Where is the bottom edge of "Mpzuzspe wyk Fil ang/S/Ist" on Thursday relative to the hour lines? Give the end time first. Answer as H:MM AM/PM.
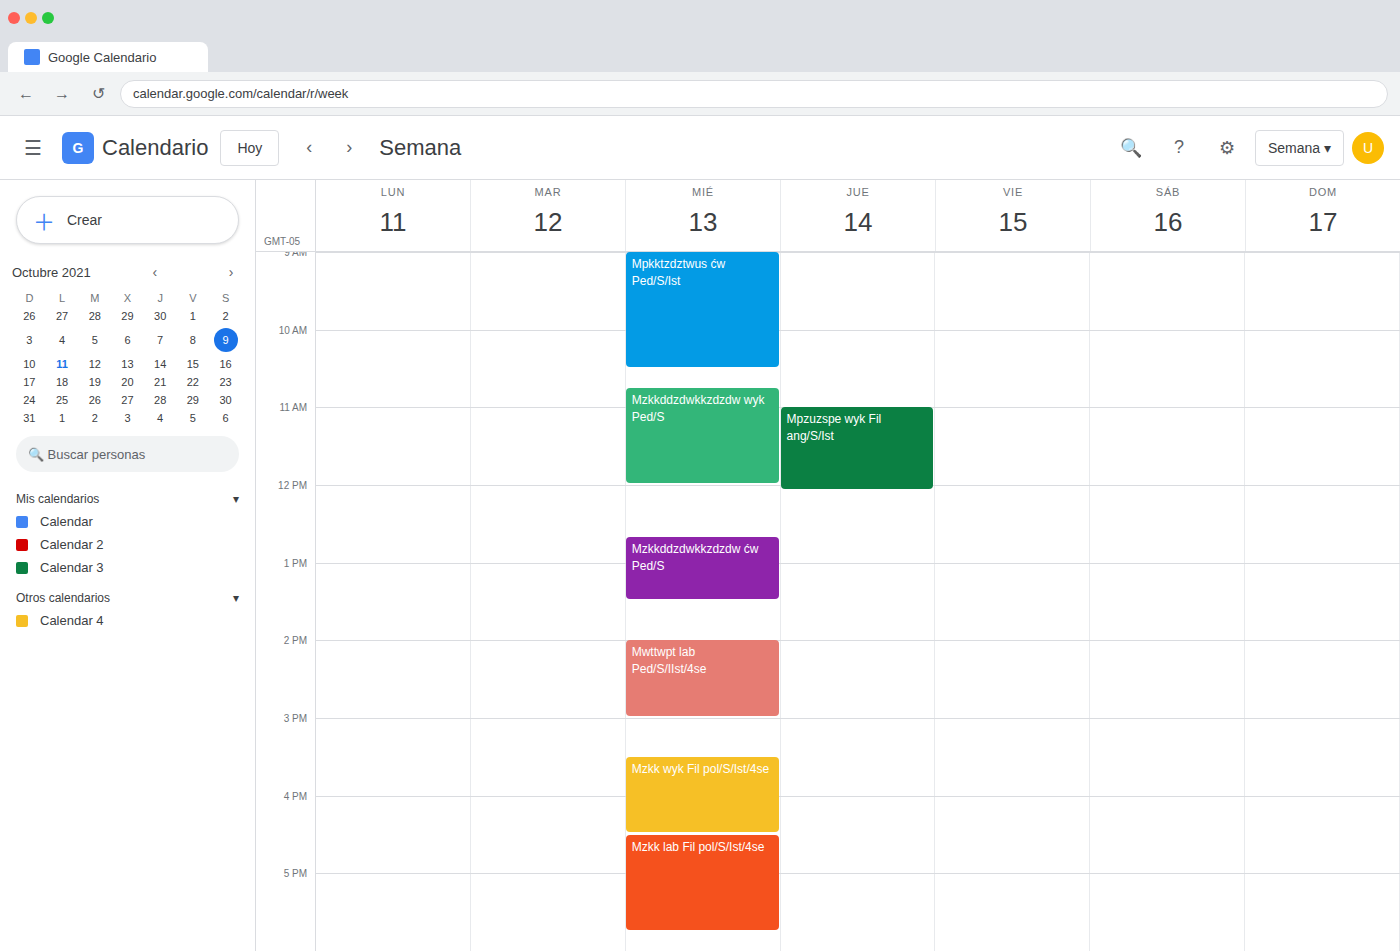
12:05 PM -- neither: 5 minutes below the 12 PM line and 55 minutes above the 1 PM line.